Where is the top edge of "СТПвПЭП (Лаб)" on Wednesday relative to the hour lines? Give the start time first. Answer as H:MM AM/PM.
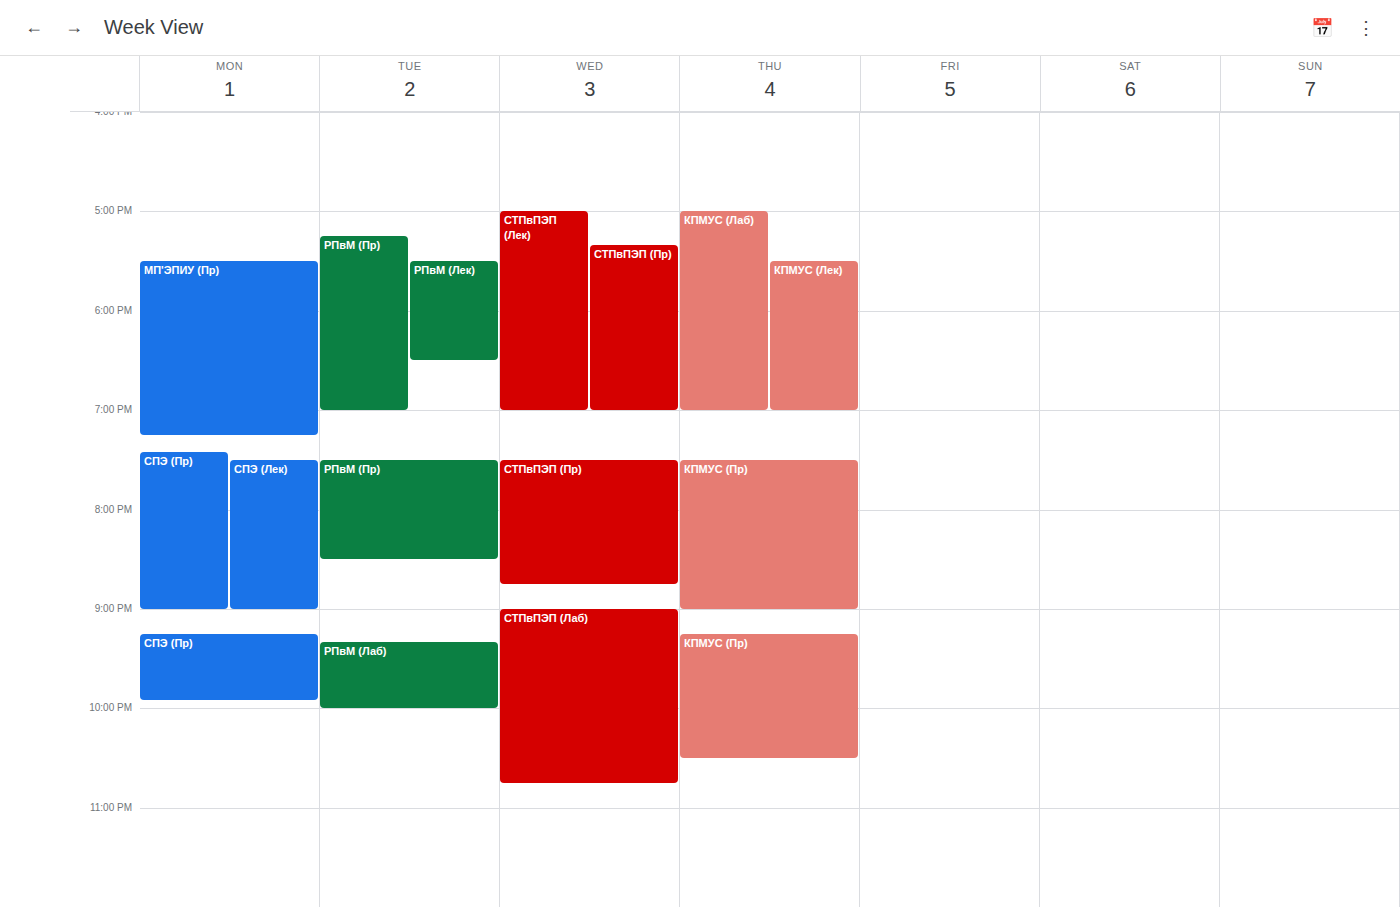
9:00 PM -- exactly on the 9 PM line.